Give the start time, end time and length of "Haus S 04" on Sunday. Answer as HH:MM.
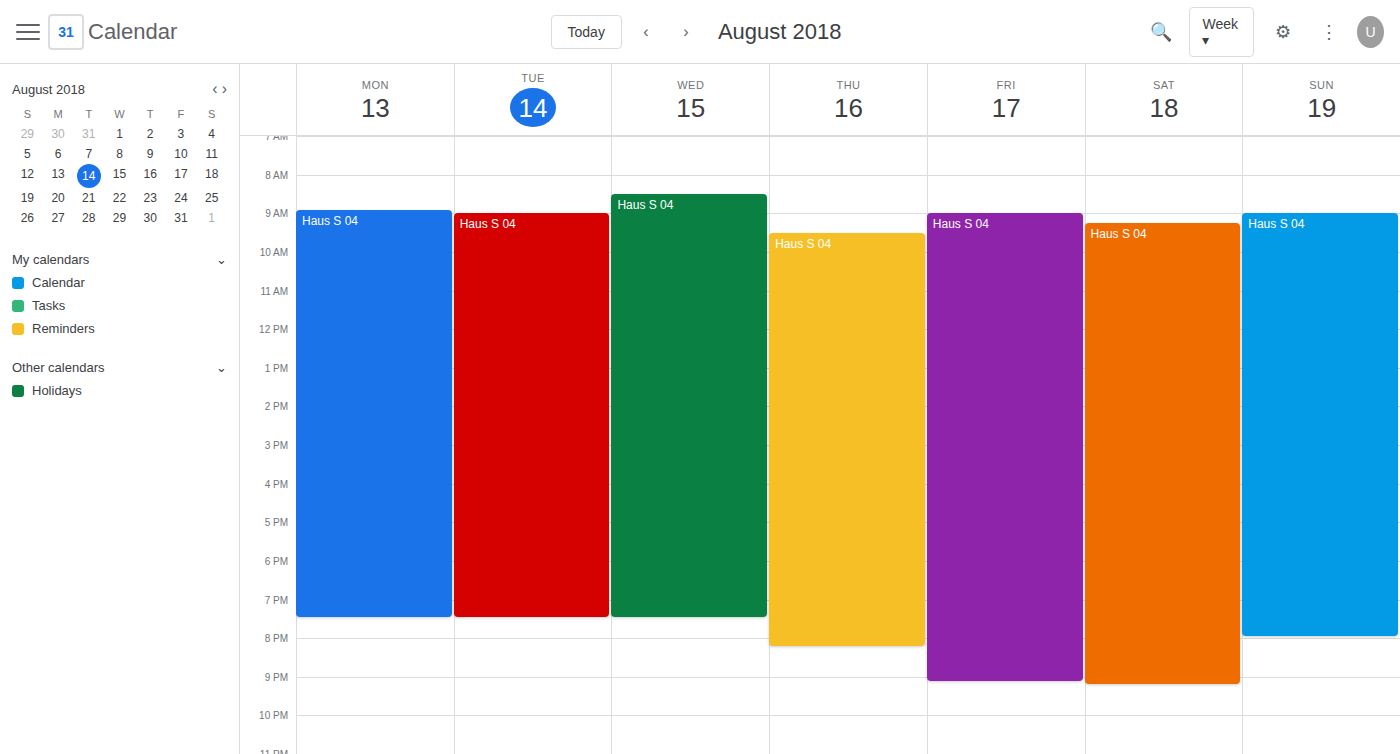
09:00 to 20:00, 11 hours